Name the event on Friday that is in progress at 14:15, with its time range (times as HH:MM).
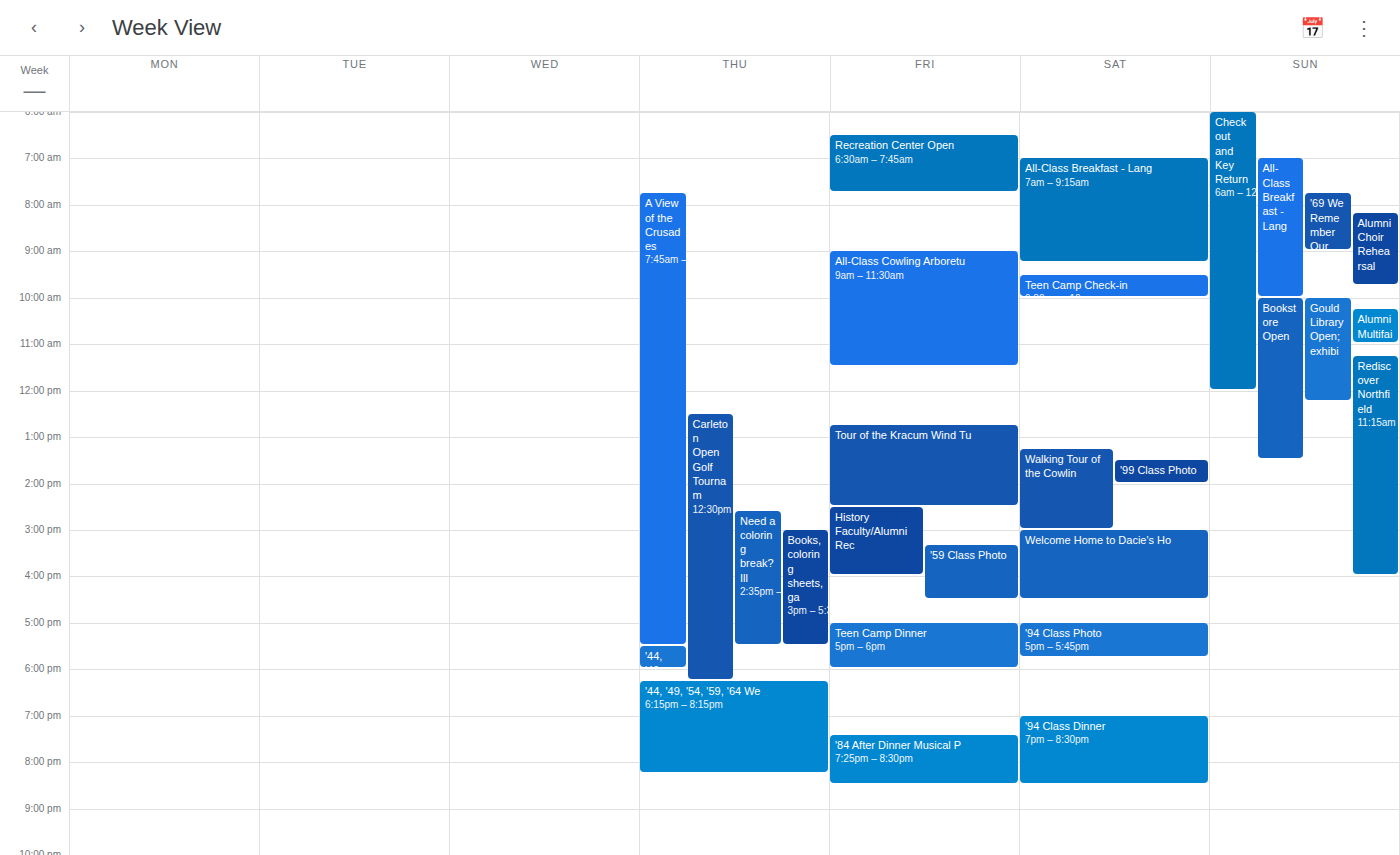
"Tour of the Kracum Wind Tu", 12:45 to 14:30